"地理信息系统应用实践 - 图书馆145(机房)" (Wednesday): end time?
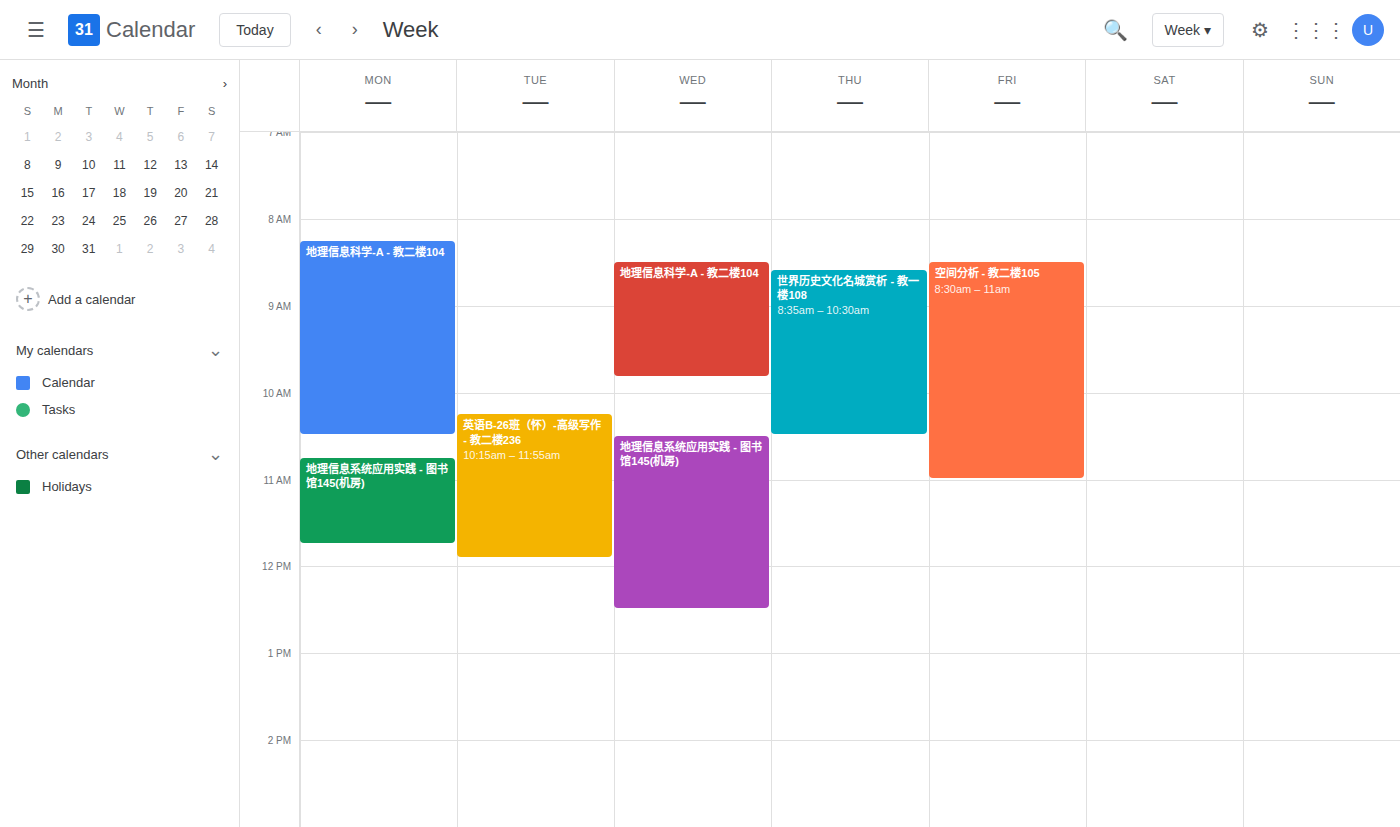
12:30 PM